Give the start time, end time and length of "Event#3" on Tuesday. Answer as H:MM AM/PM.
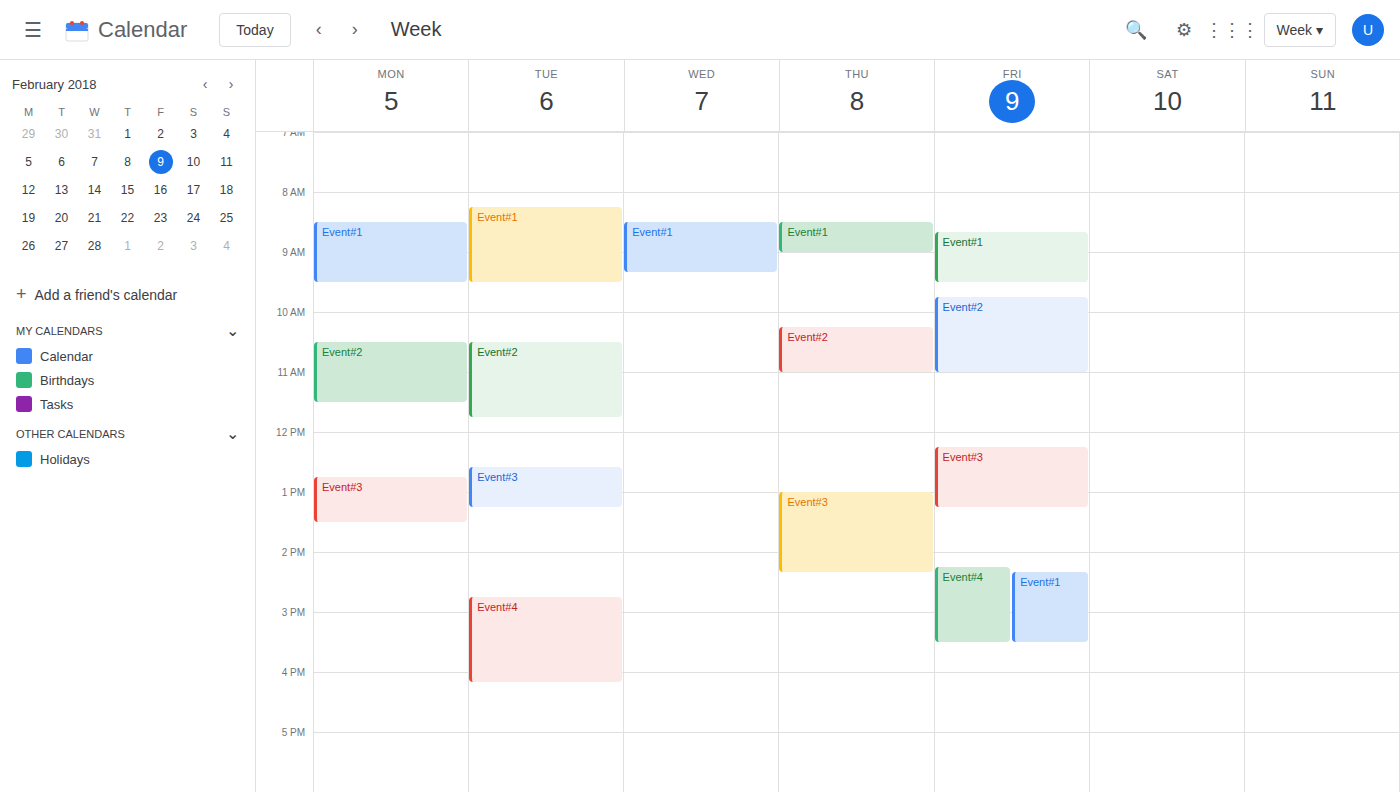
12:35 PM to 1:15 PM, 40 minutes